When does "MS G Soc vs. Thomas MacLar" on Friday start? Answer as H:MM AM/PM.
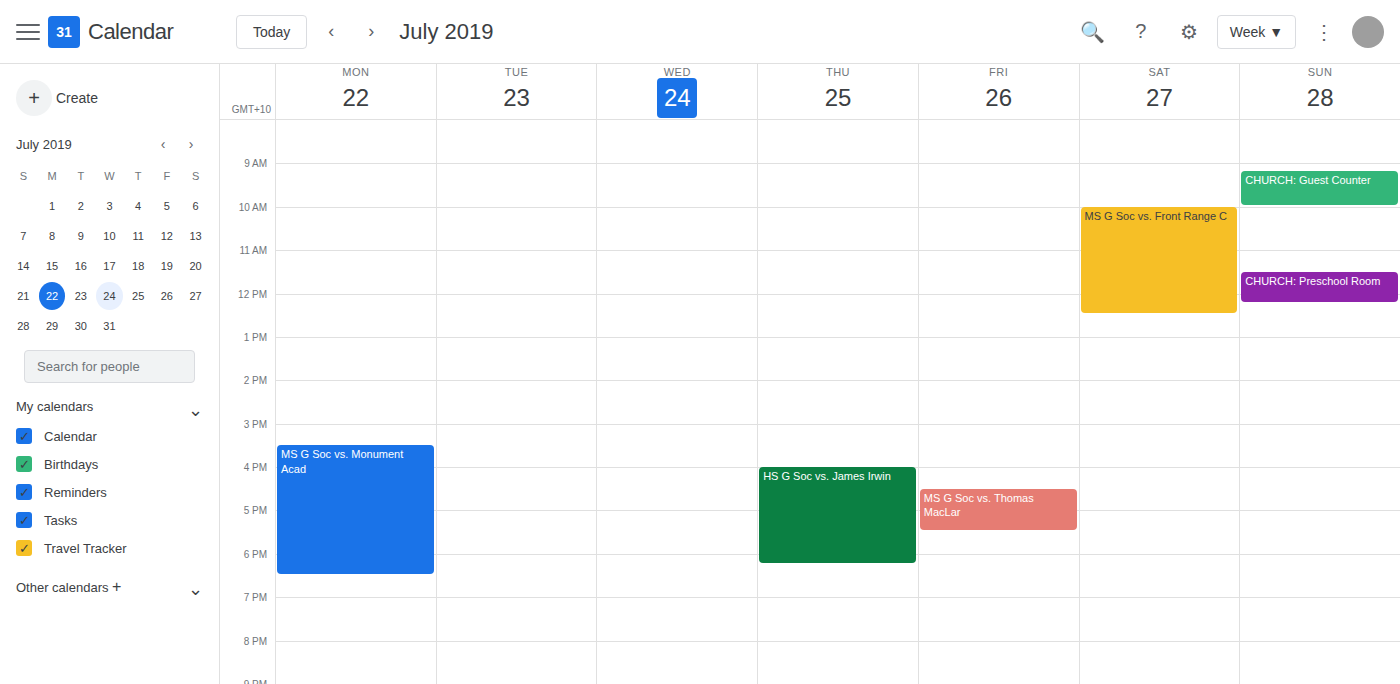
4:30 PM